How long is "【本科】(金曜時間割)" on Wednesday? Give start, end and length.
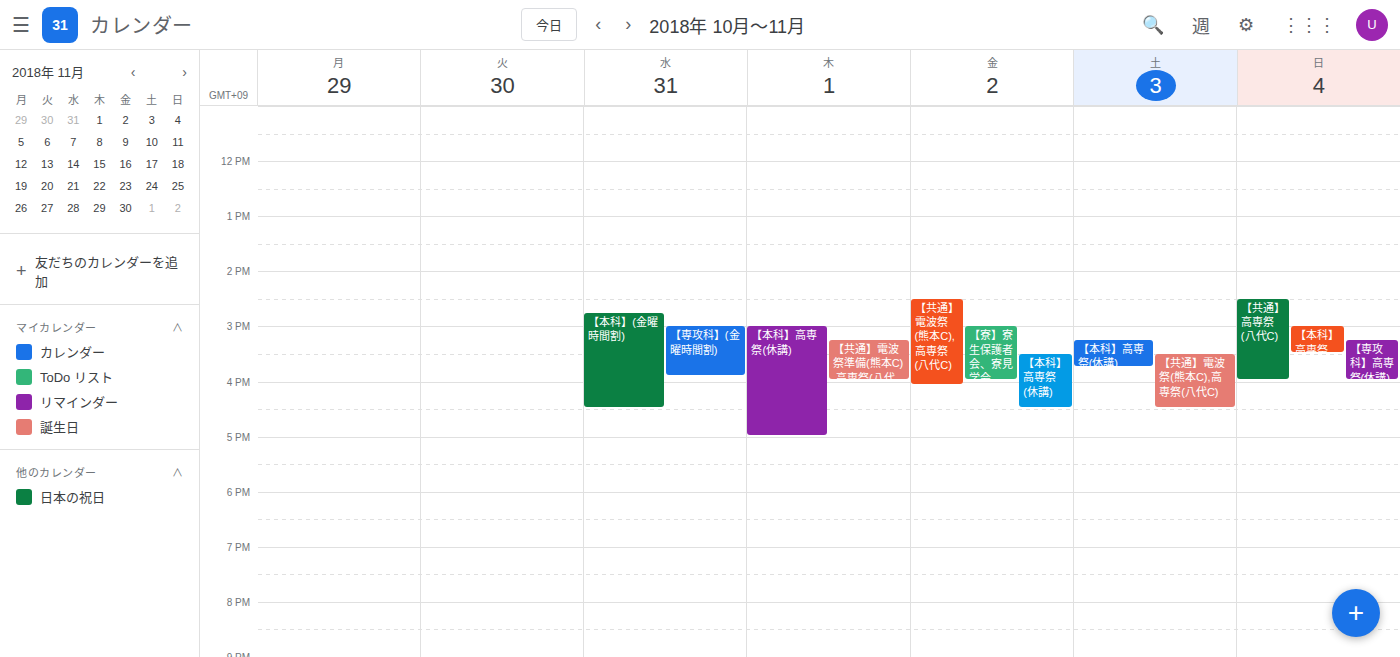
14:45 to 16:30, 1 hour 45 minutes